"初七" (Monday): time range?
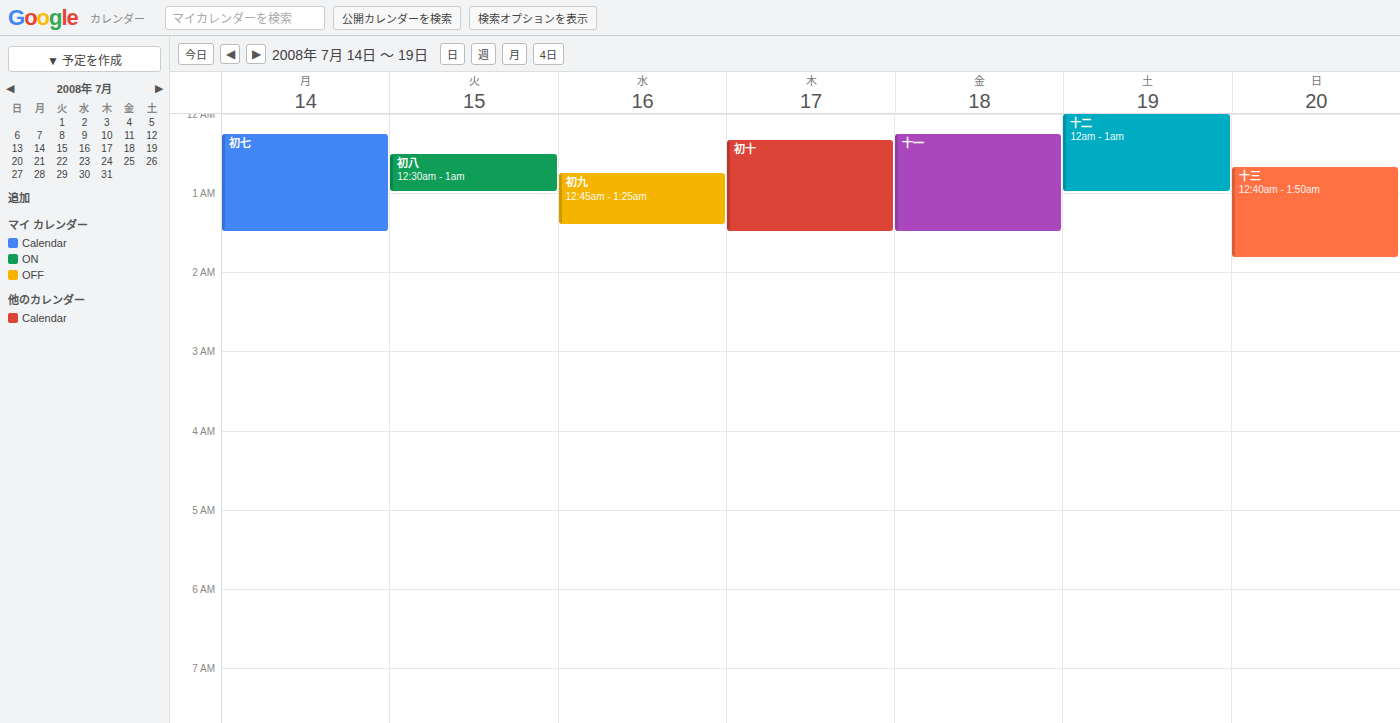
12:15 AM to 1:30 AM